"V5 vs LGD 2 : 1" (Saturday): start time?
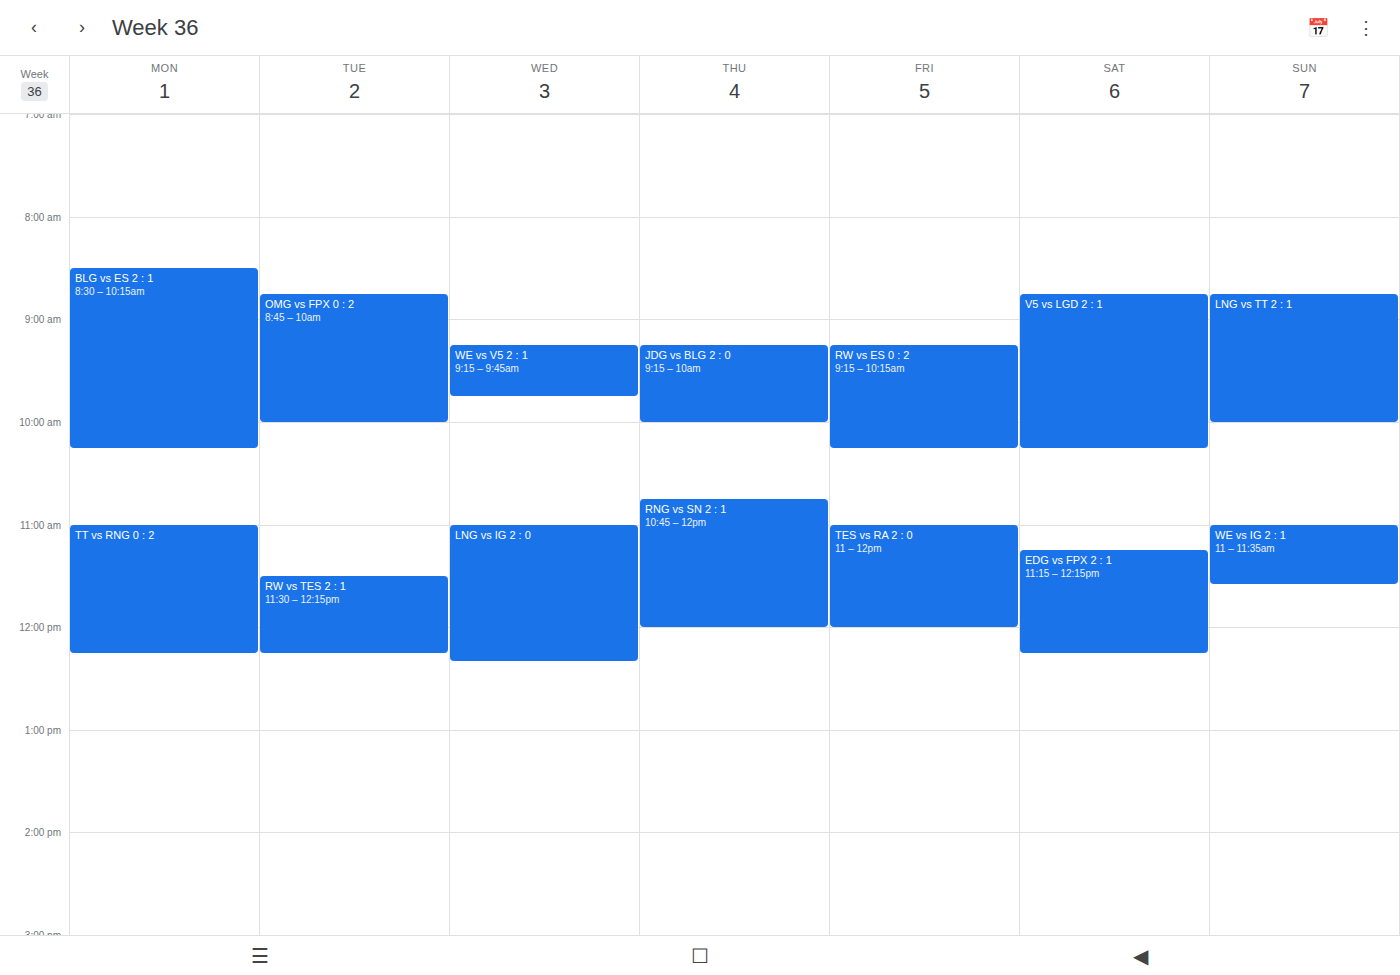
8:45 AM